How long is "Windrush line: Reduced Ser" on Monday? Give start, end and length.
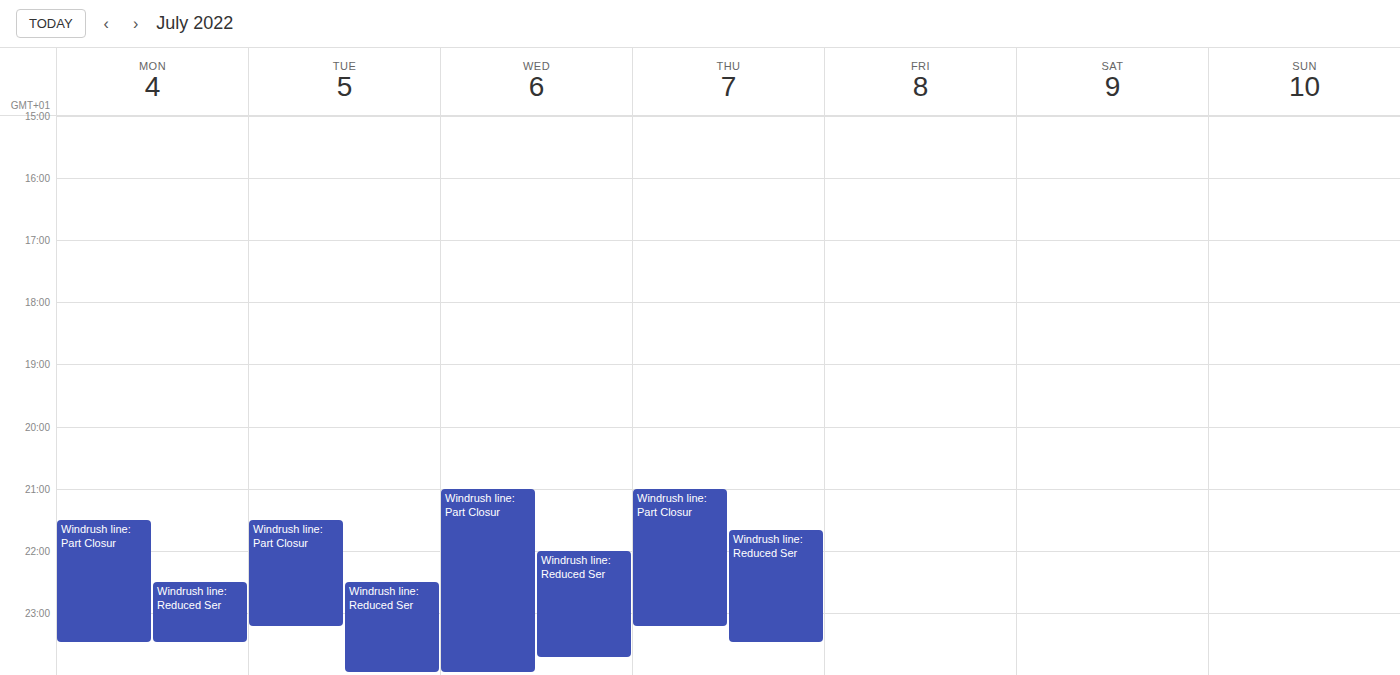
10:30 PM to 11:30 PM, 1 hour